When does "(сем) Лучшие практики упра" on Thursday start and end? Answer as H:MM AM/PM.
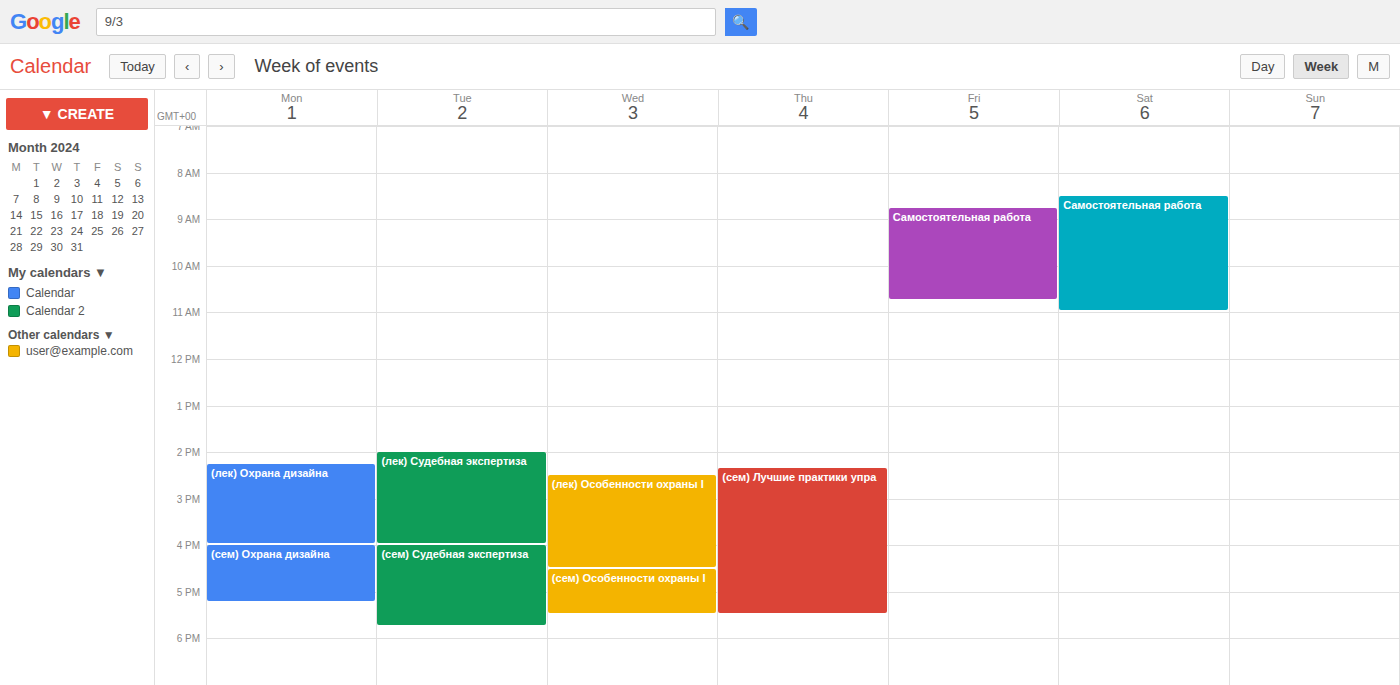
2:20 PM to 5:30 PM